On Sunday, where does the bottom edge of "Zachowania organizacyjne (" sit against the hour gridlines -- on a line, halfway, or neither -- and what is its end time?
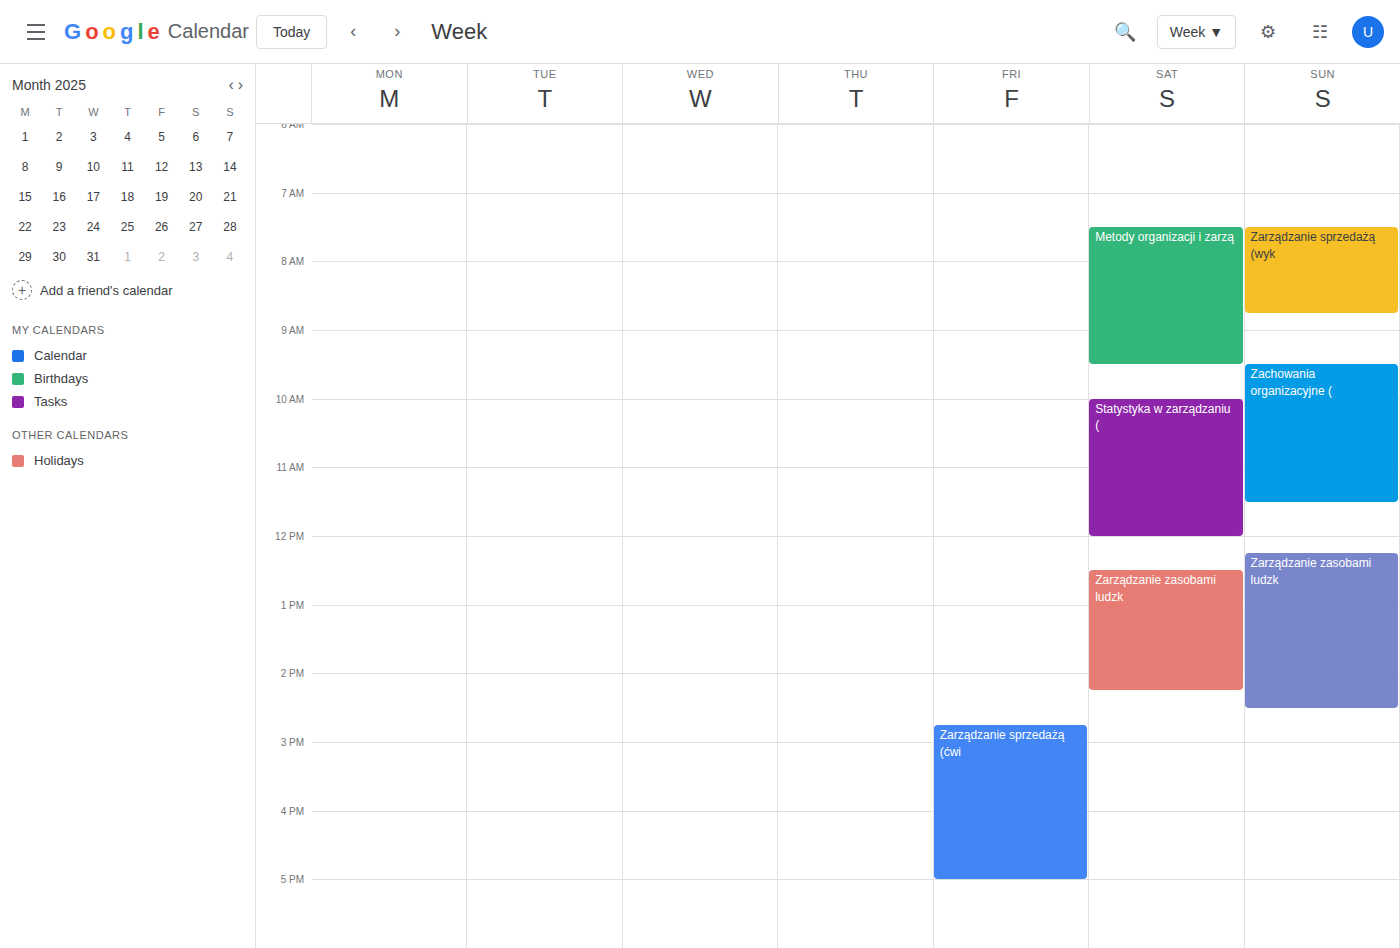
11:30 AM -- halfway between the 11 AM and 12 PM lines.